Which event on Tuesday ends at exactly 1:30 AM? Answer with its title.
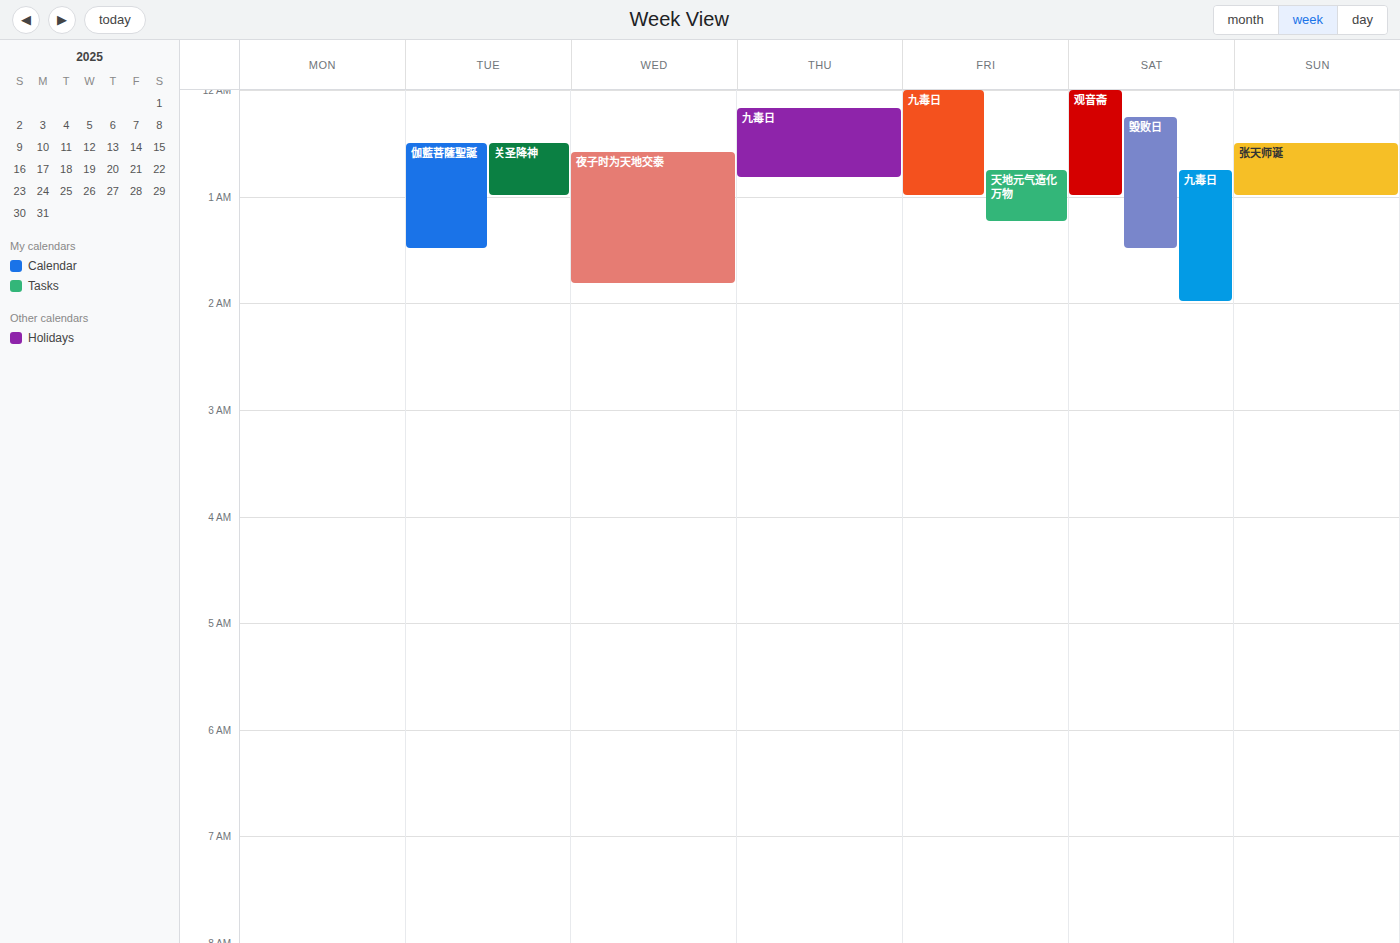
"伽藍菩薩聖誕"